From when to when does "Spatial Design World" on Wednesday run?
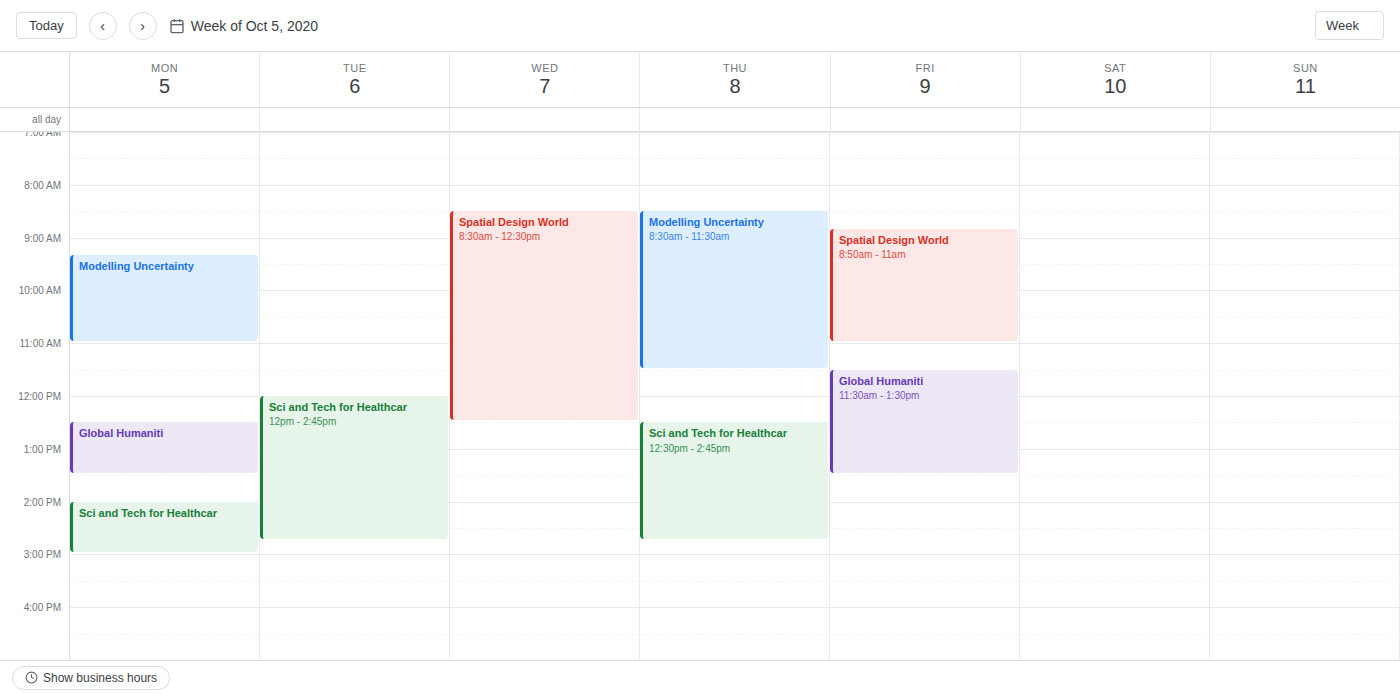
08:30 to 12:30